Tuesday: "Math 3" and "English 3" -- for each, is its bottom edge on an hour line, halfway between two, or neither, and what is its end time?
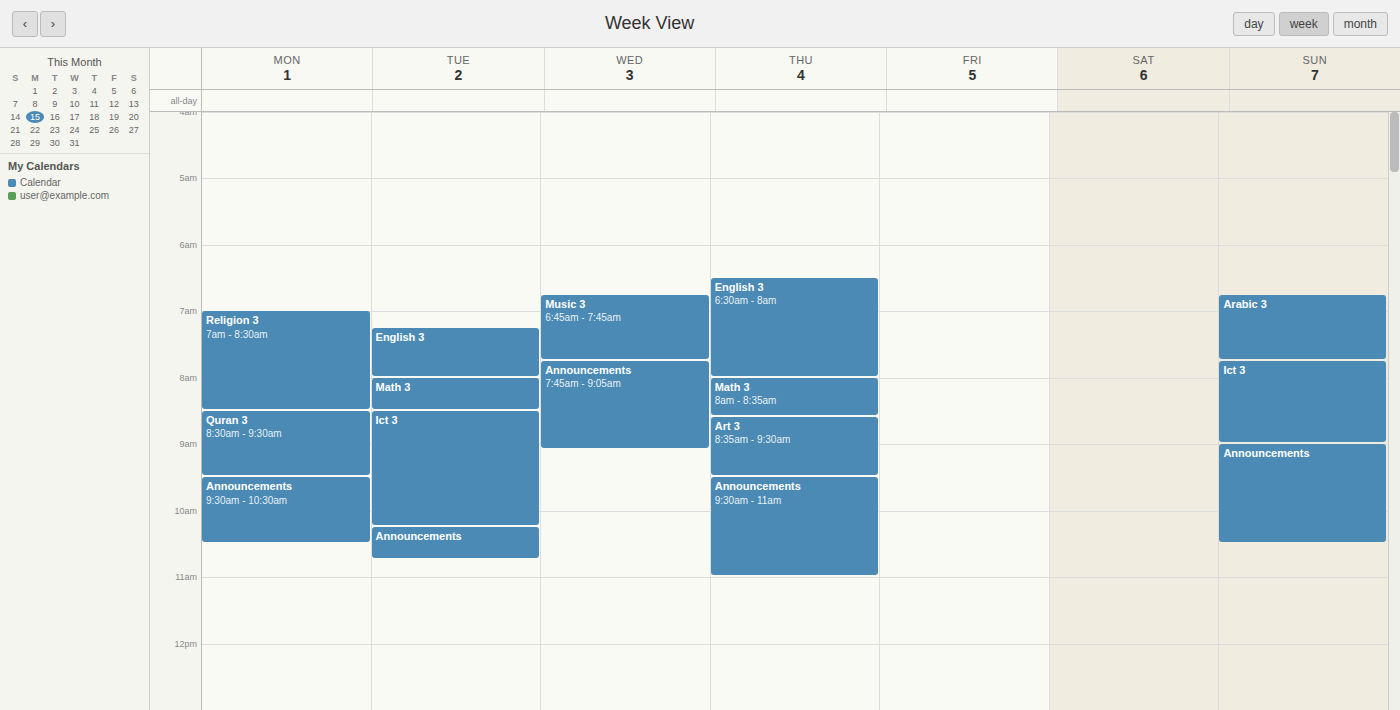
"Math 3": 08:30, halfway between the 08:00 and 09:00 lines. "English 3": 08:00, exactly on the 08:00 line.